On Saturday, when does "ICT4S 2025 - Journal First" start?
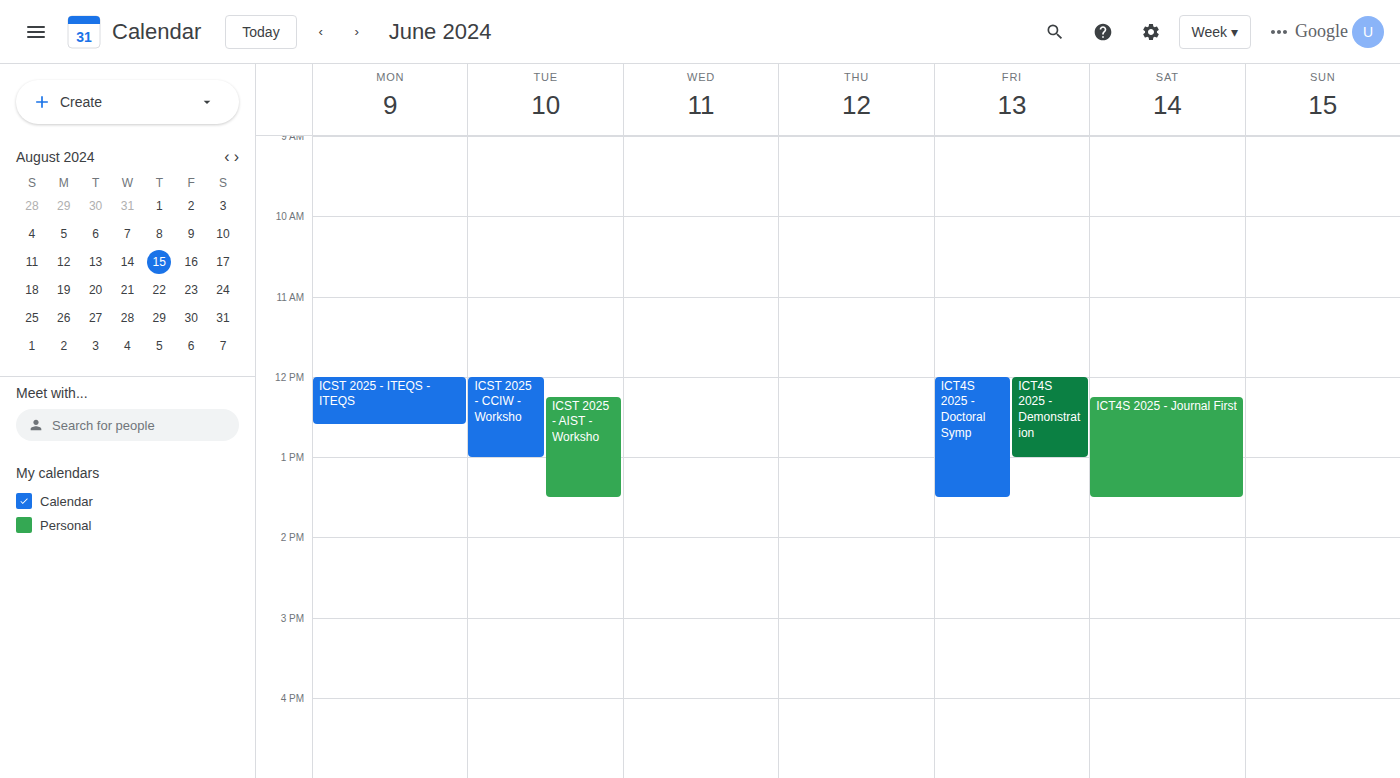
12:15 PM